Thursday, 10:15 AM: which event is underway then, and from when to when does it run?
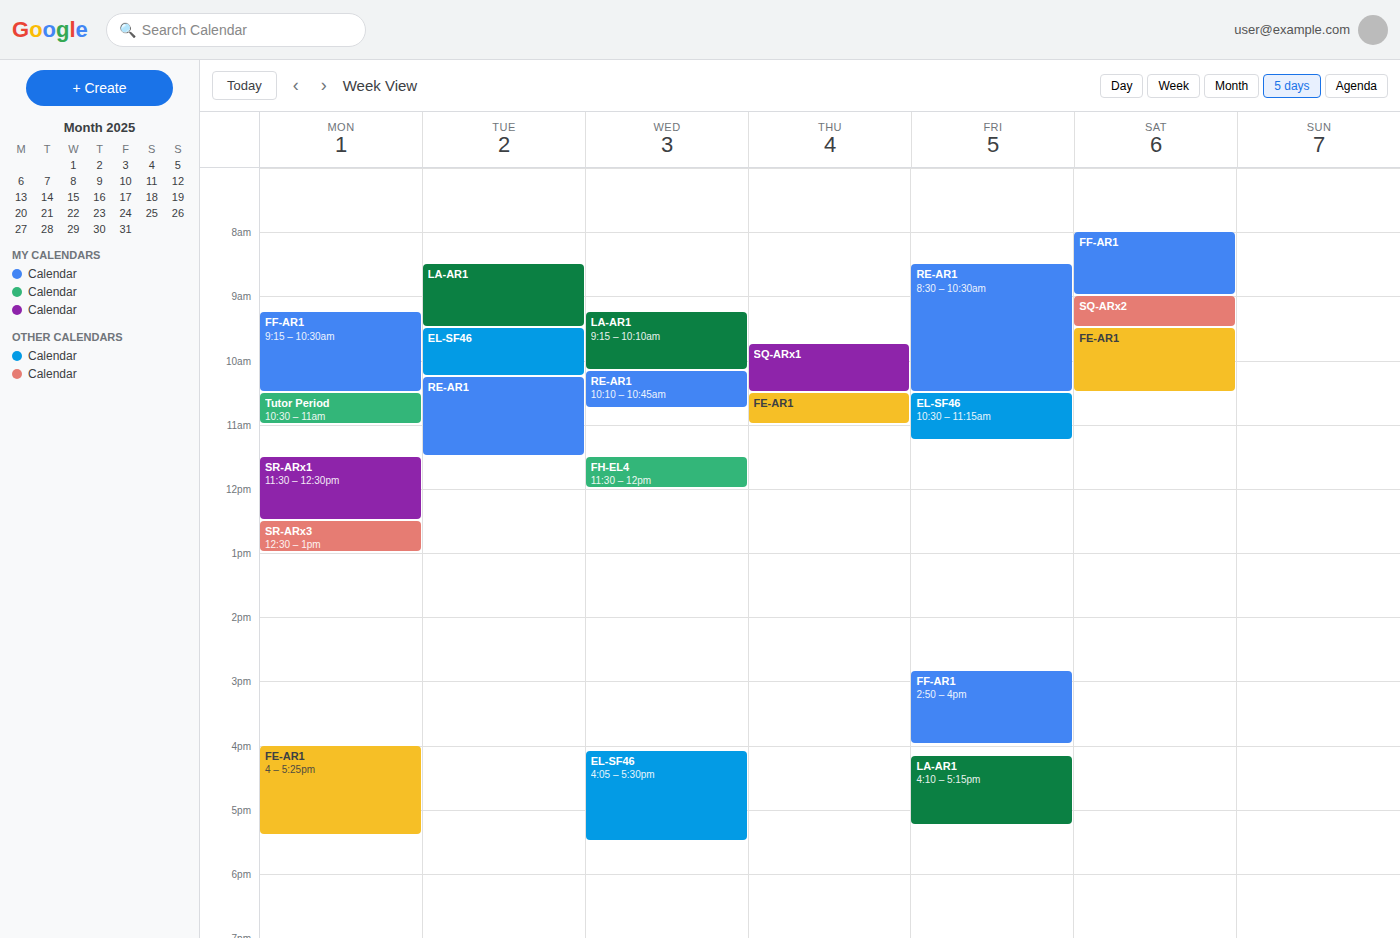
"SQ-ARx1", 9:45 AM to 10:30 AM